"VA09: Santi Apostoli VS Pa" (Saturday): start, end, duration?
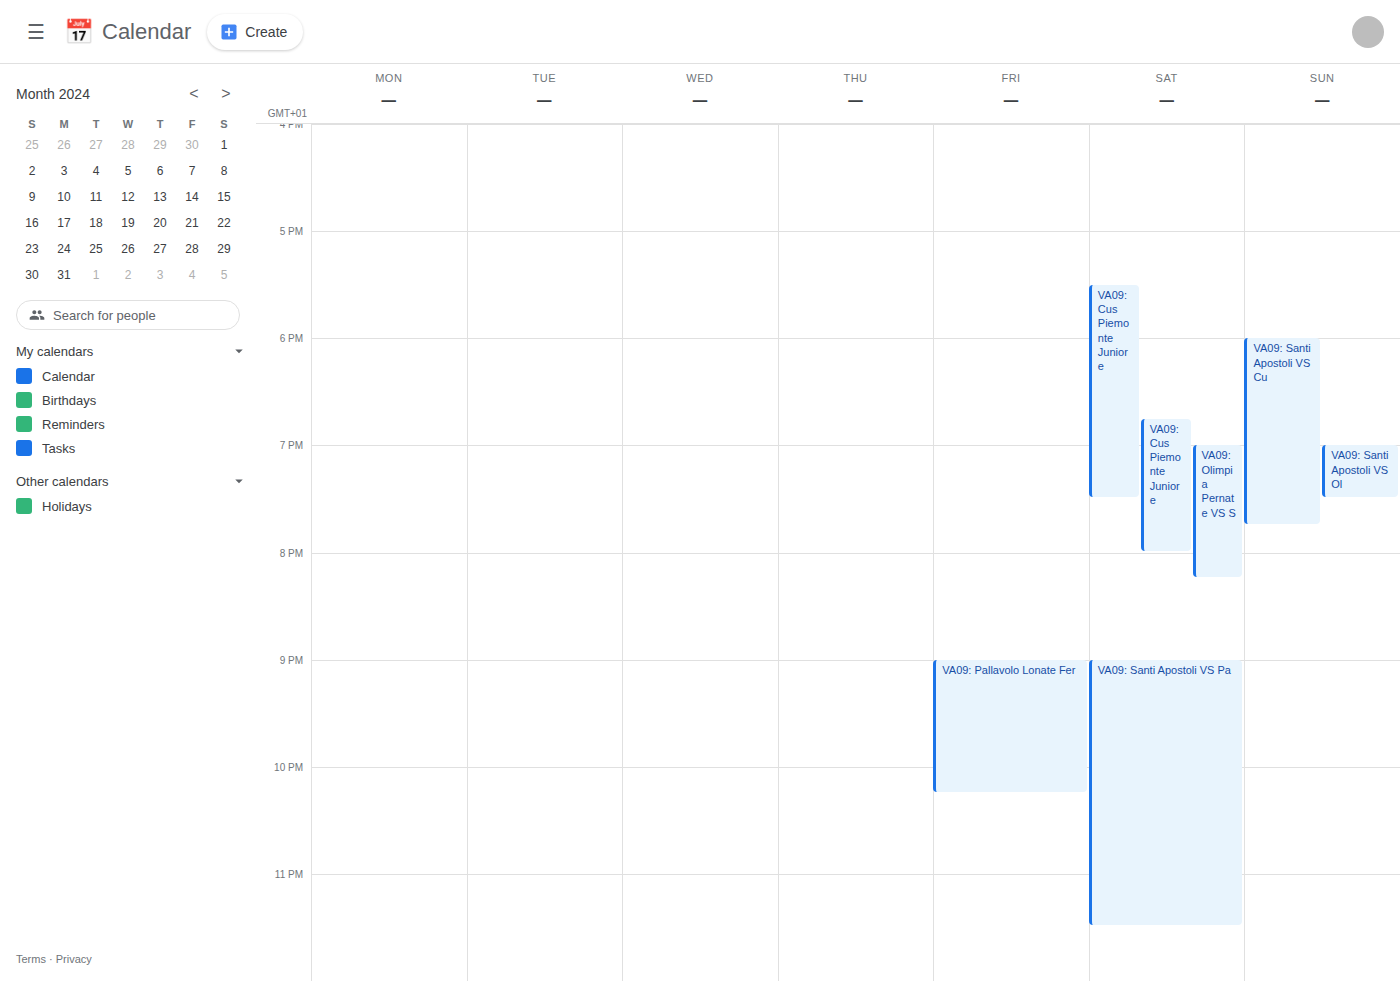
9:00 PM to 11:30 PM, 2 hours 30 minutes